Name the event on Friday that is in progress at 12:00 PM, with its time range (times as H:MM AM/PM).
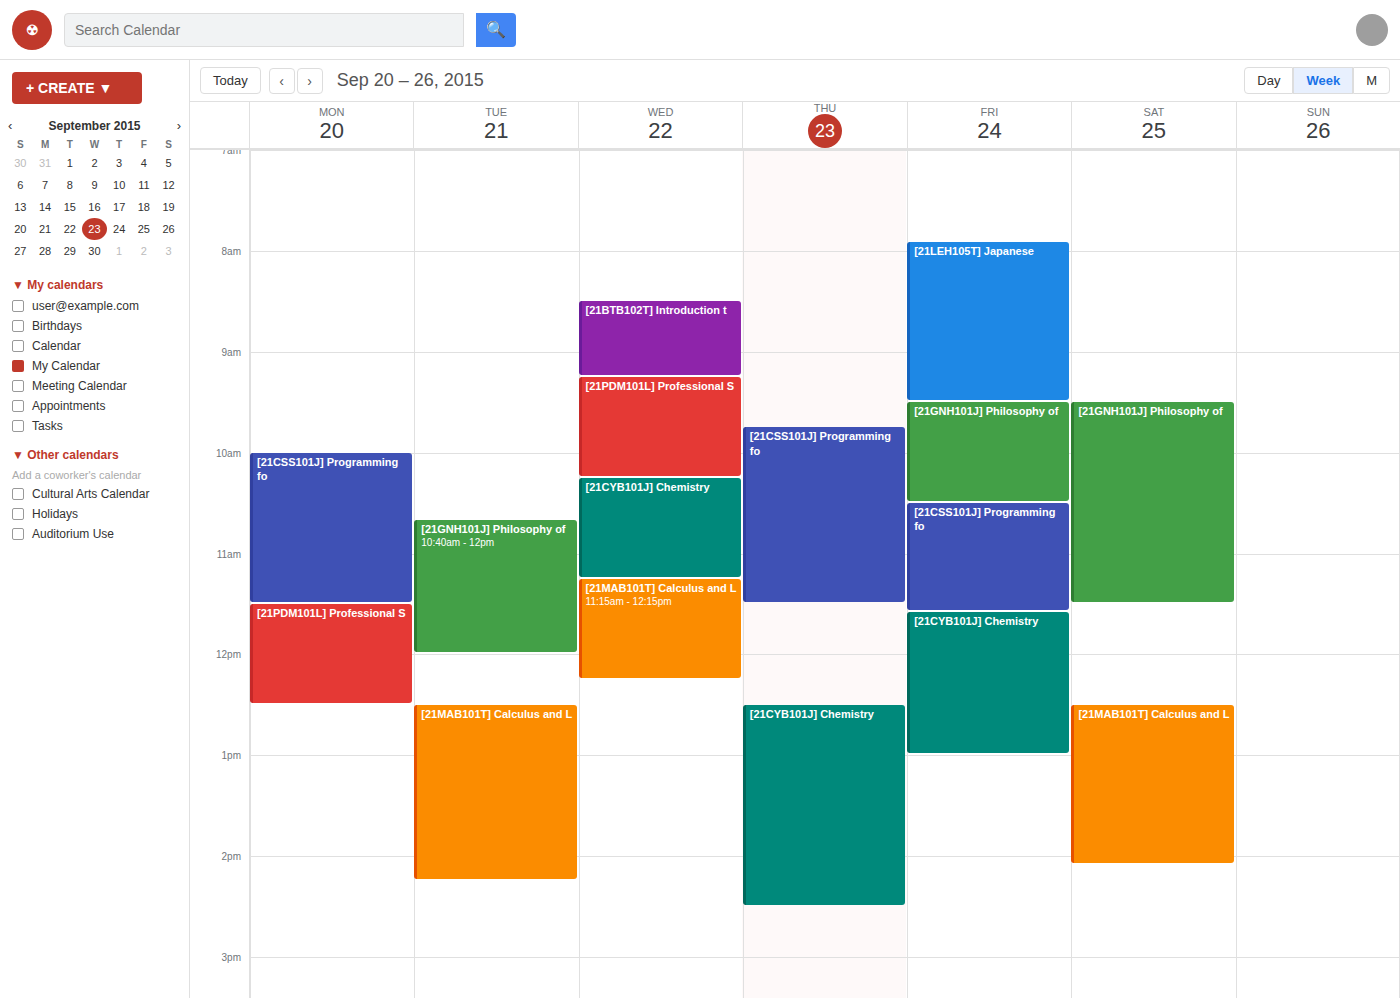
"[21CYB101J] Chemistry", 11:35 AM to 1:00 PM